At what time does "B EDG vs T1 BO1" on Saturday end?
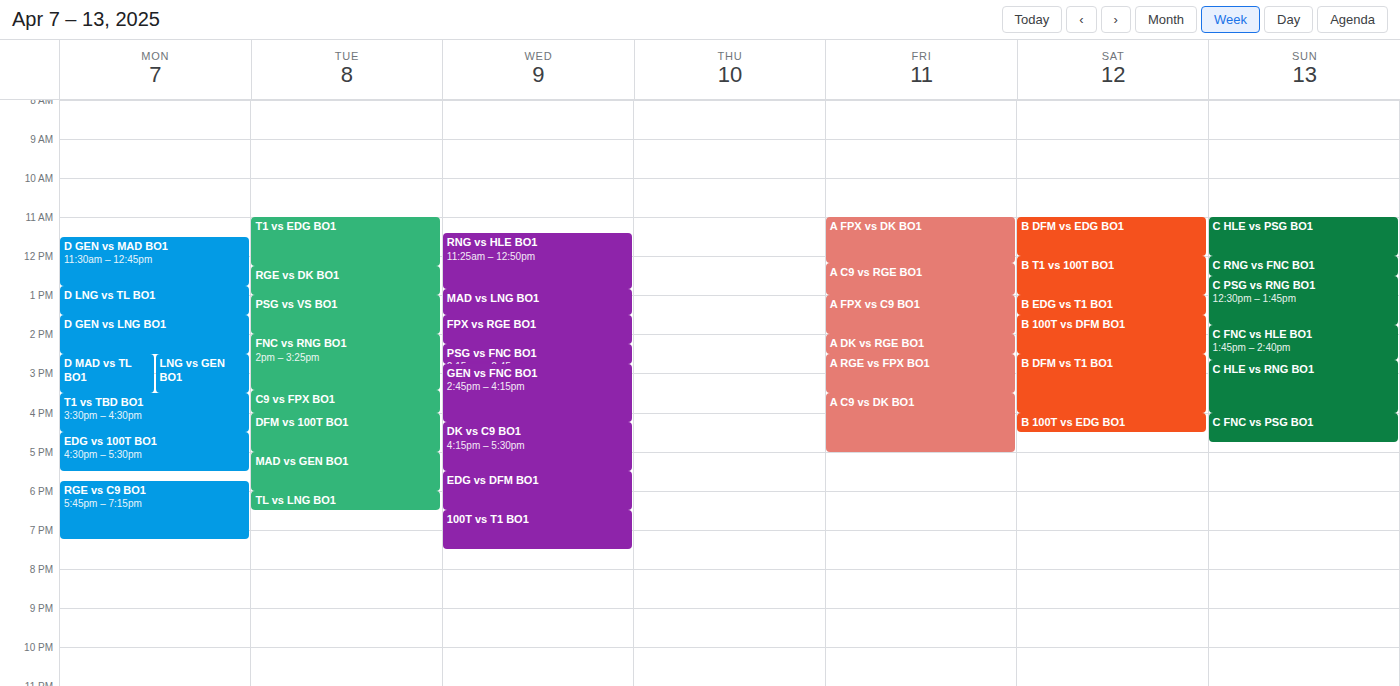
1:30 PM